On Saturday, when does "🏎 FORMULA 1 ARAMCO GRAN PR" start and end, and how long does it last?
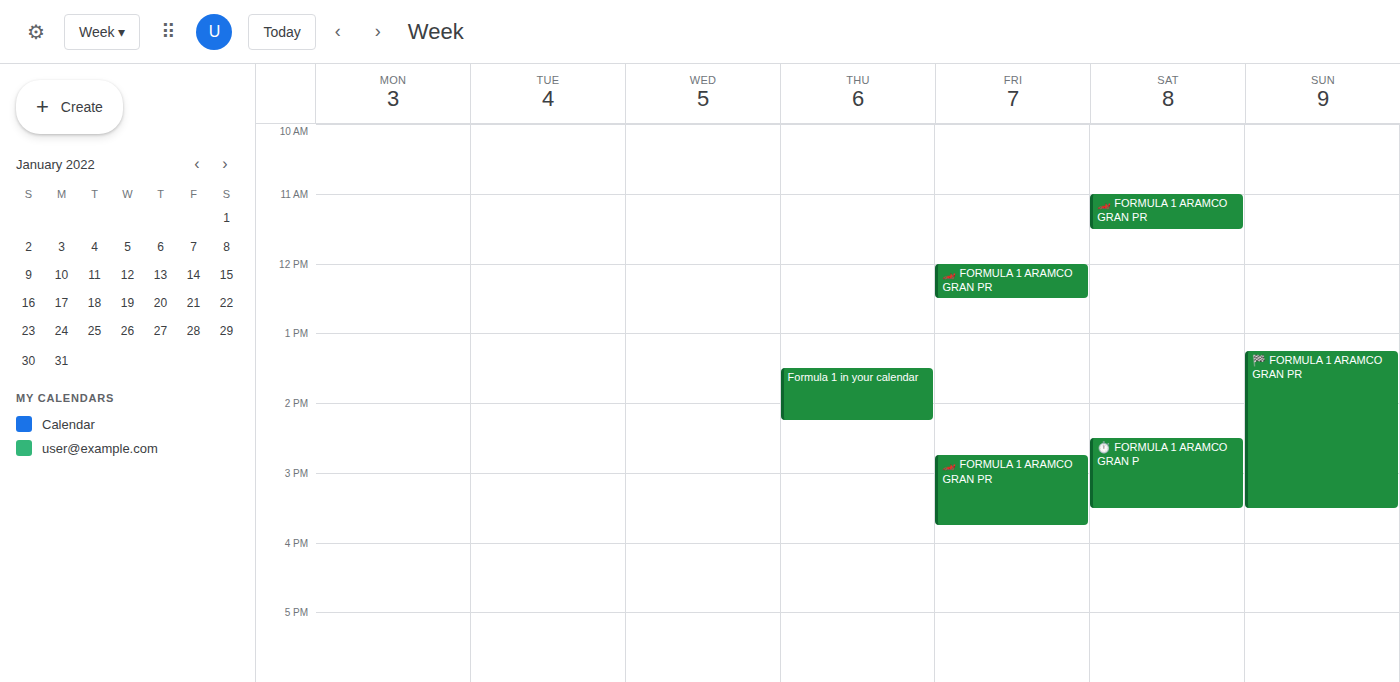
11:00 AM to 11:30 AM, 30 minutes